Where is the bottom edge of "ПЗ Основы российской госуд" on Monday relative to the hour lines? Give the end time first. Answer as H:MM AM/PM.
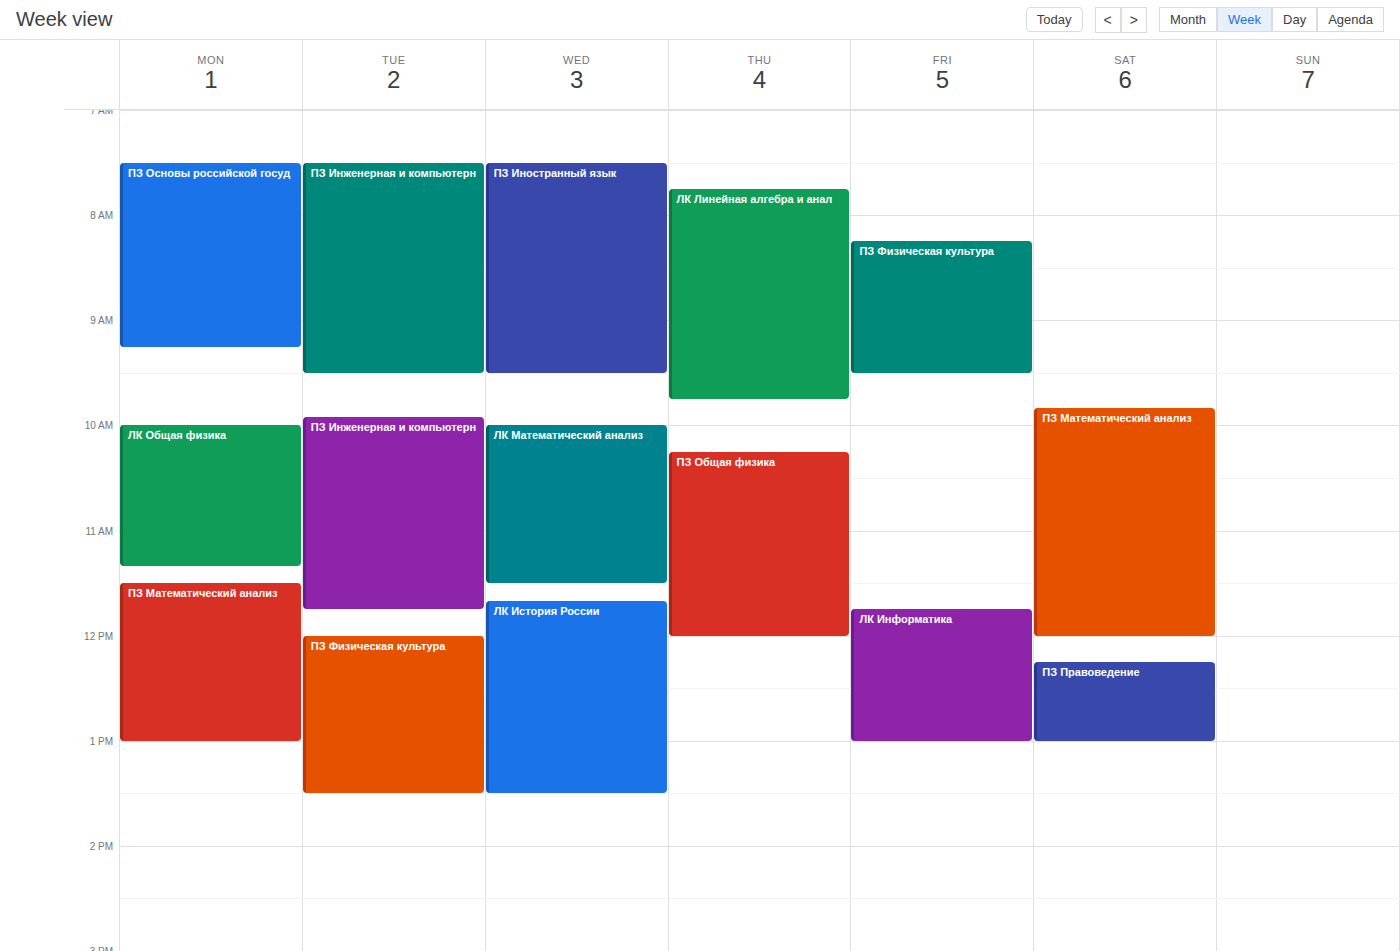
9:15 AM -- neither: a quarter of the way from the 9 AM line to the 10 AM line.